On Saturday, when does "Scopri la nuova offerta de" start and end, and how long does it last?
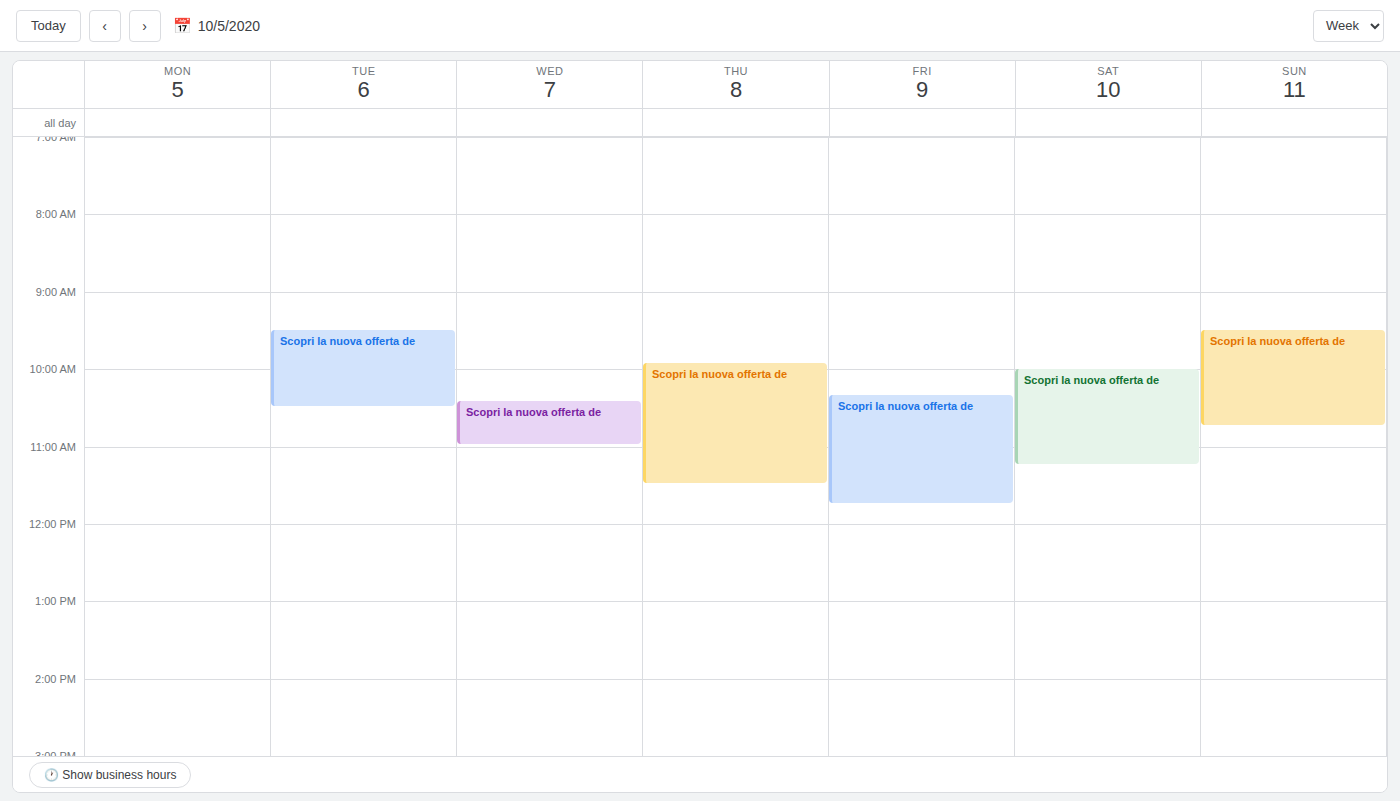
10:00 to 11:15, 1 hour 15 minutes